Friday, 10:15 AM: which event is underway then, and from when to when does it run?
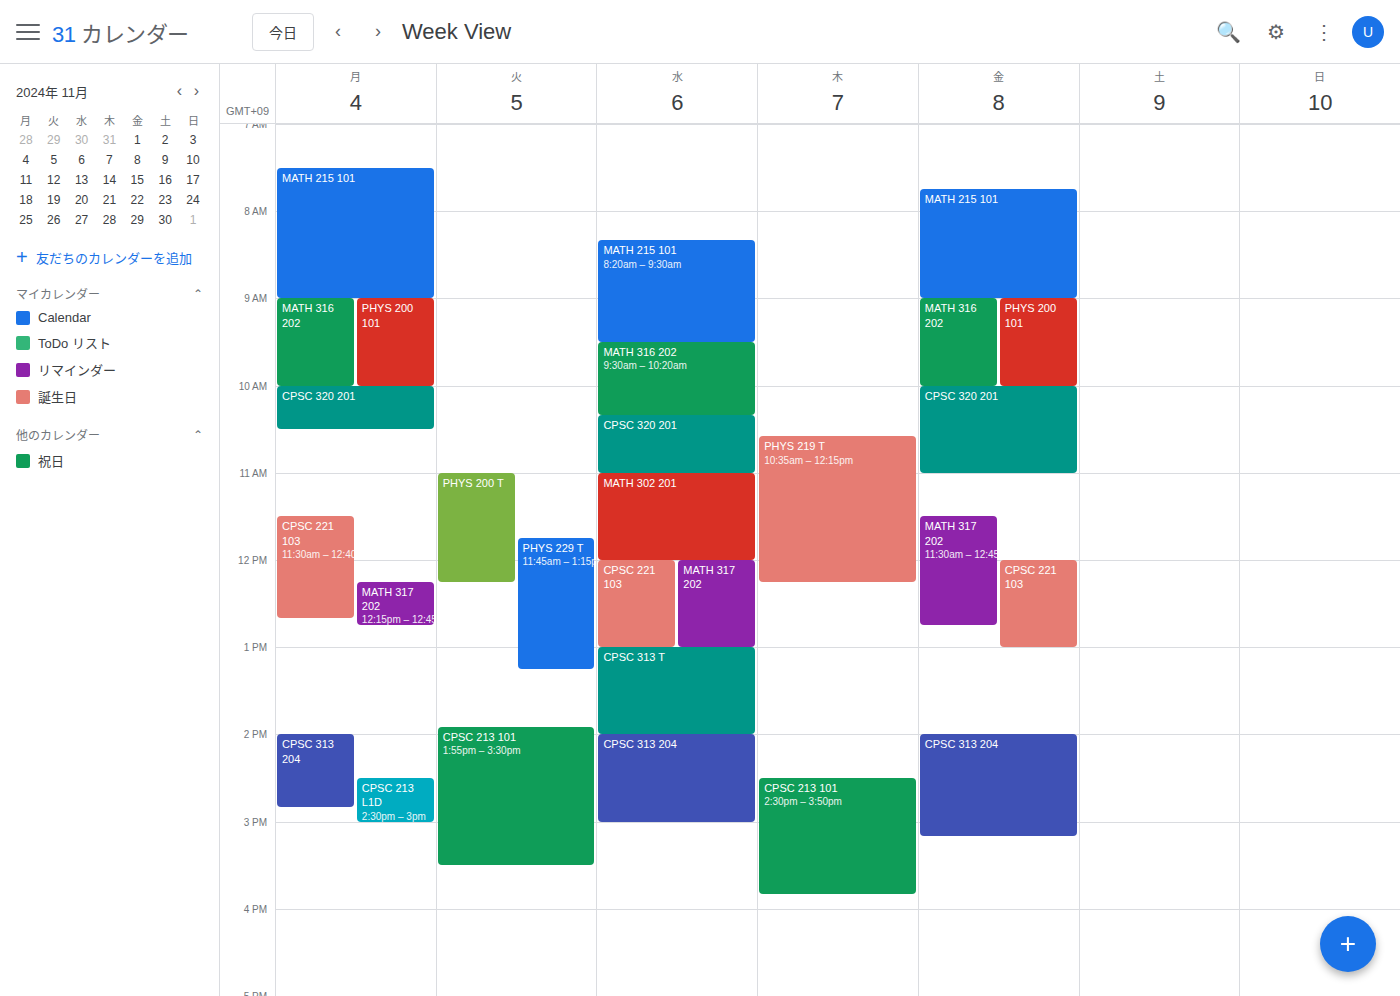
"CPSC 320 201", 10:00 AM to 11:00 AM